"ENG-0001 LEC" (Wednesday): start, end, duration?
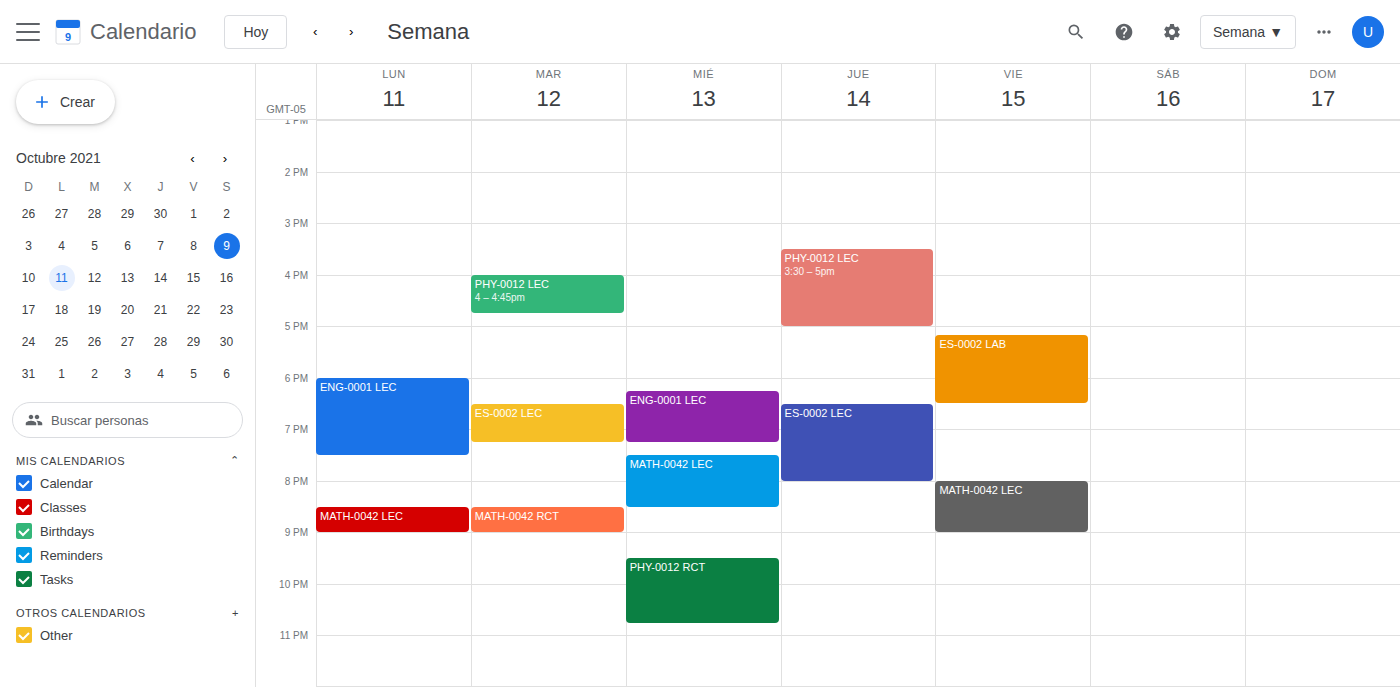
6:15 PM to 7:15 PM, 1 hour